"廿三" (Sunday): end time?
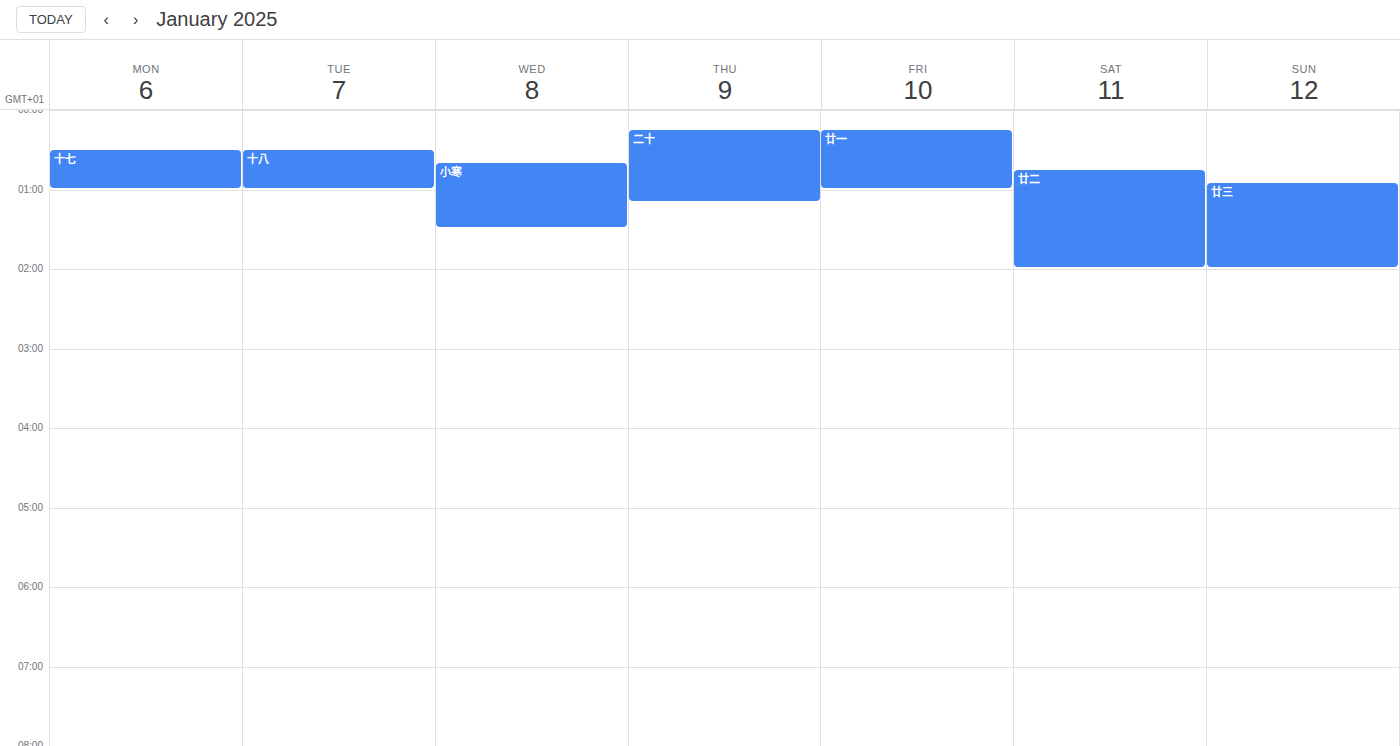
2:00 AM